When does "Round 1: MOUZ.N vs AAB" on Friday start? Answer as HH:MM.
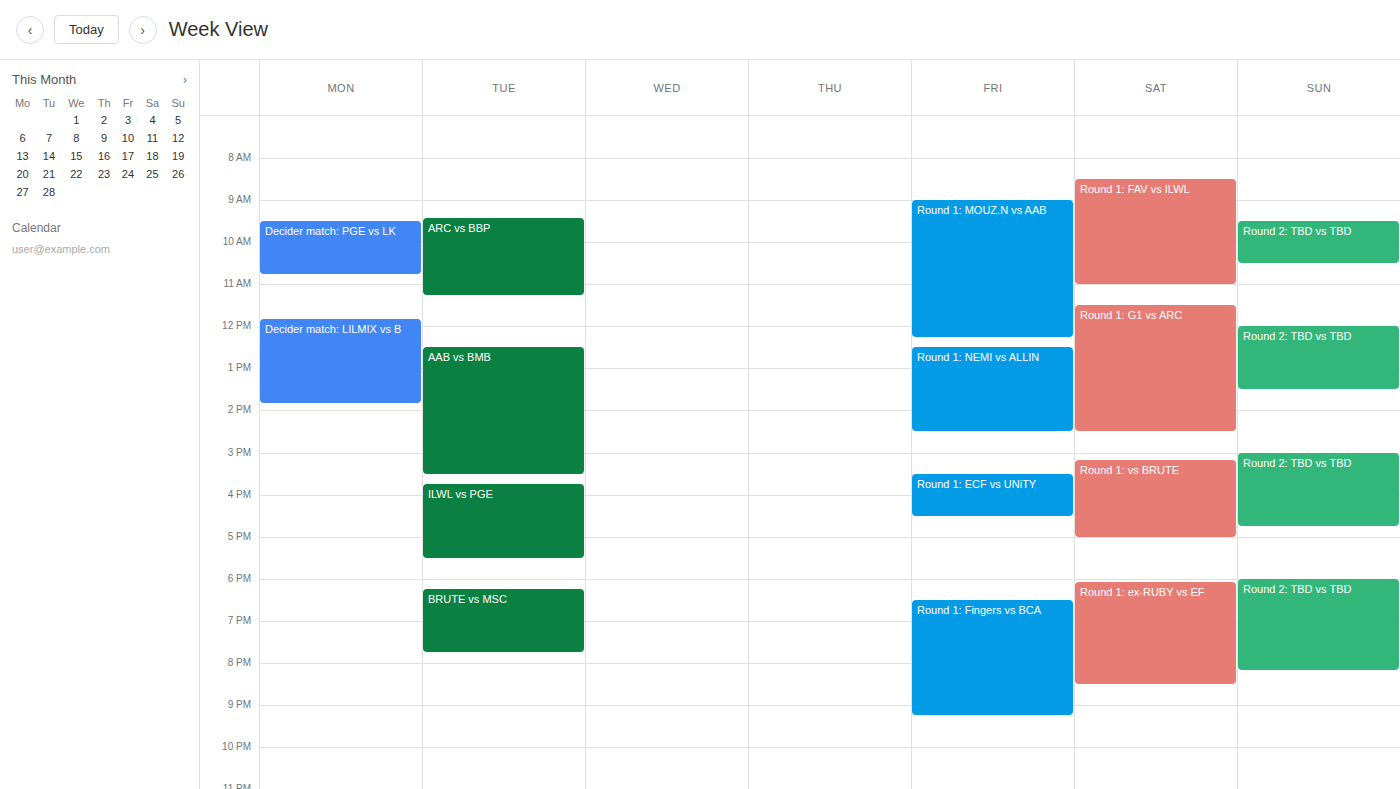
09:00